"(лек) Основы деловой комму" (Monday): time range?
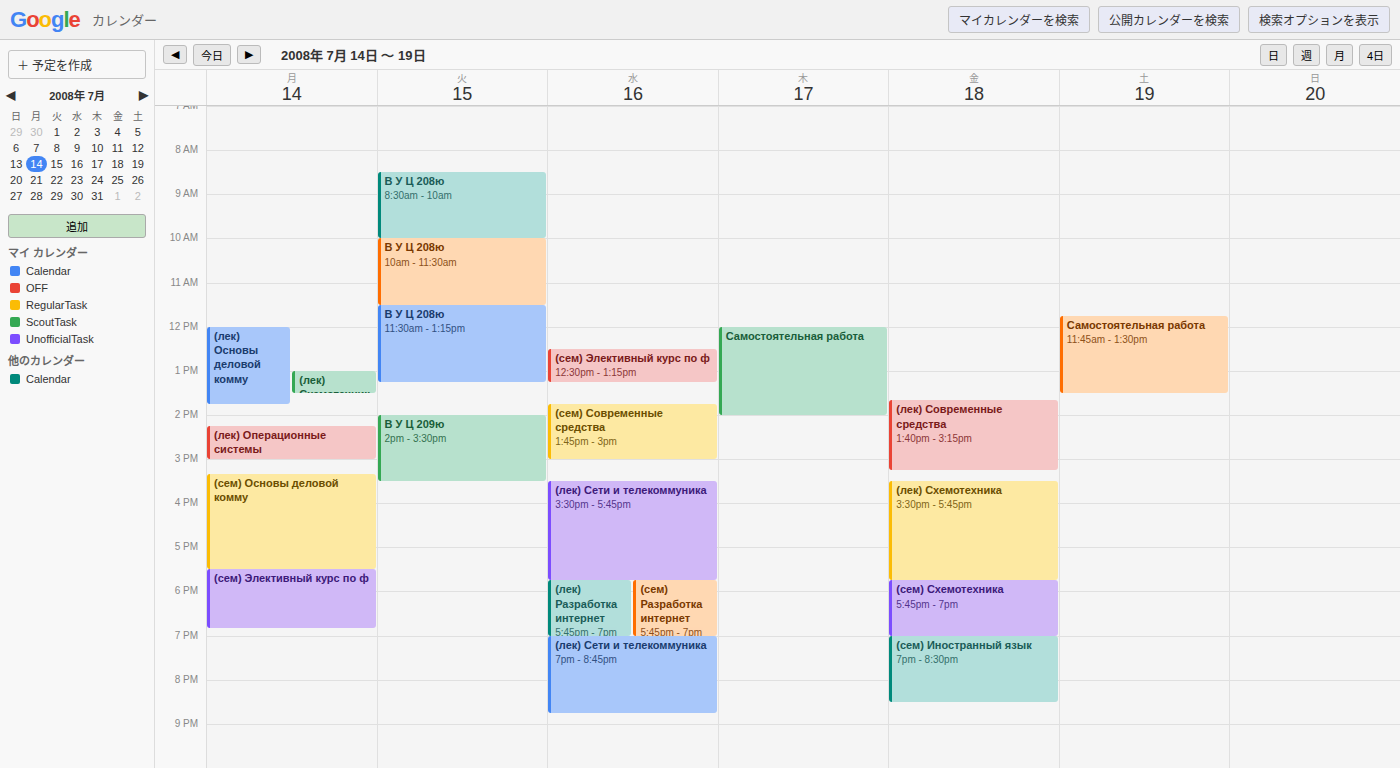
12:00 PM to 1:45 PM